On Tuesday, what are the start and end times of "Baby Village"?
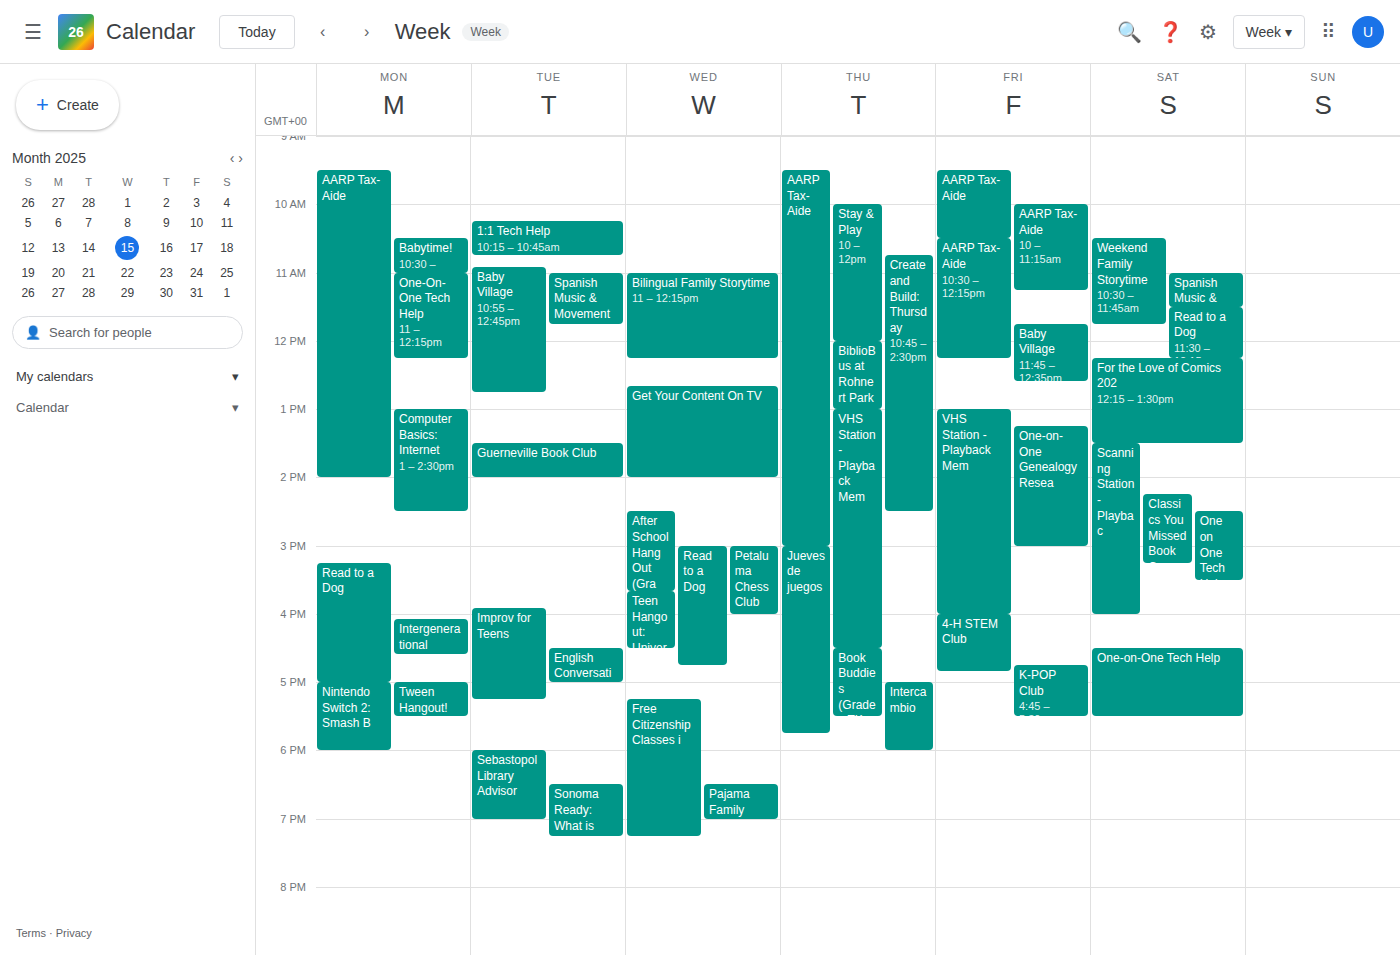
10:55 AM to 12:45 PM